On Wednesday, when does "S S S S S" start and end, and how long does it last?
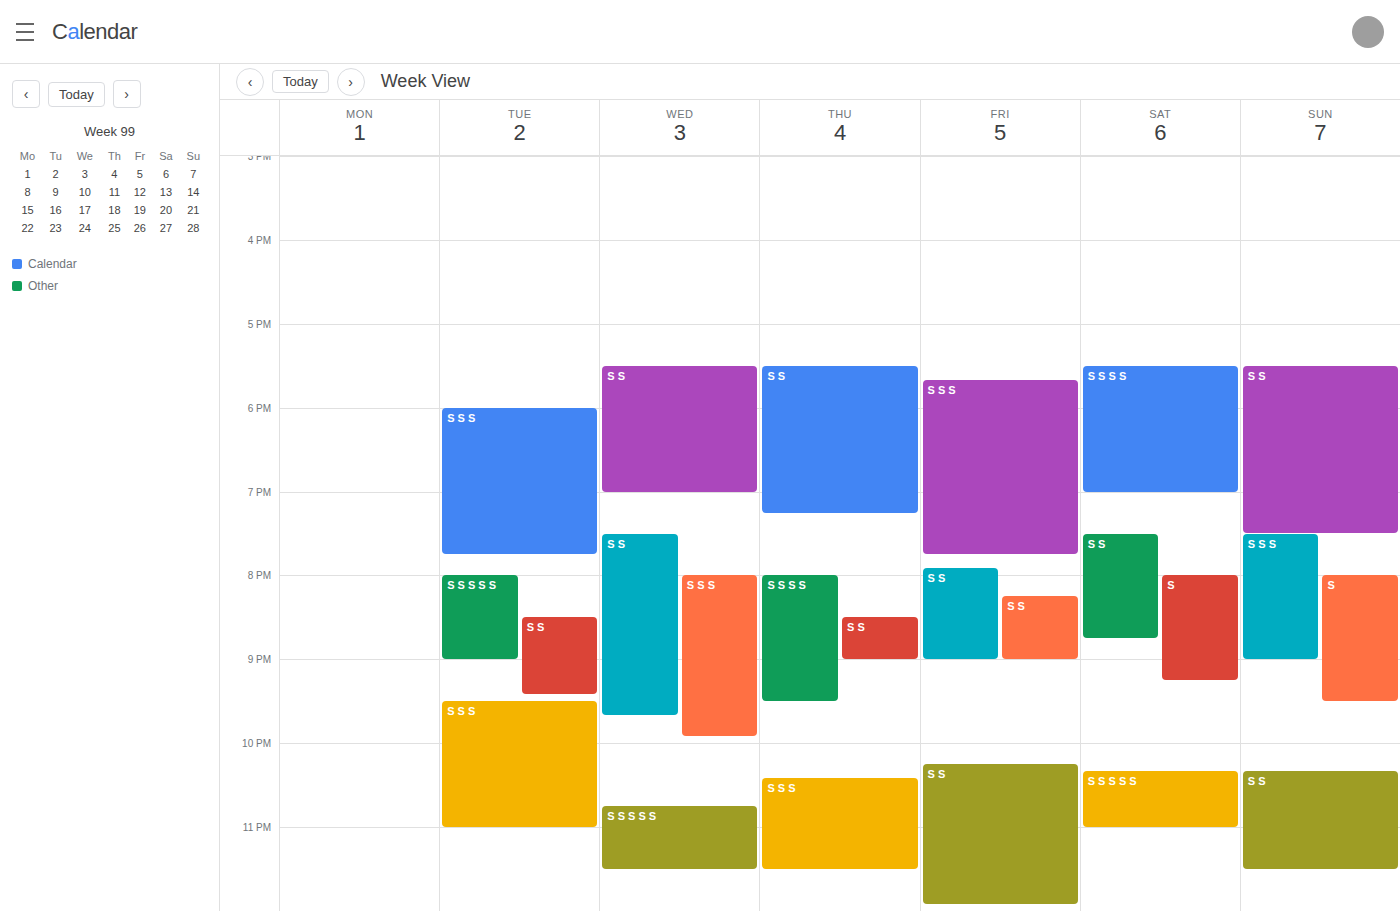
10:45 PM to 11:30 PM, 45 minutes